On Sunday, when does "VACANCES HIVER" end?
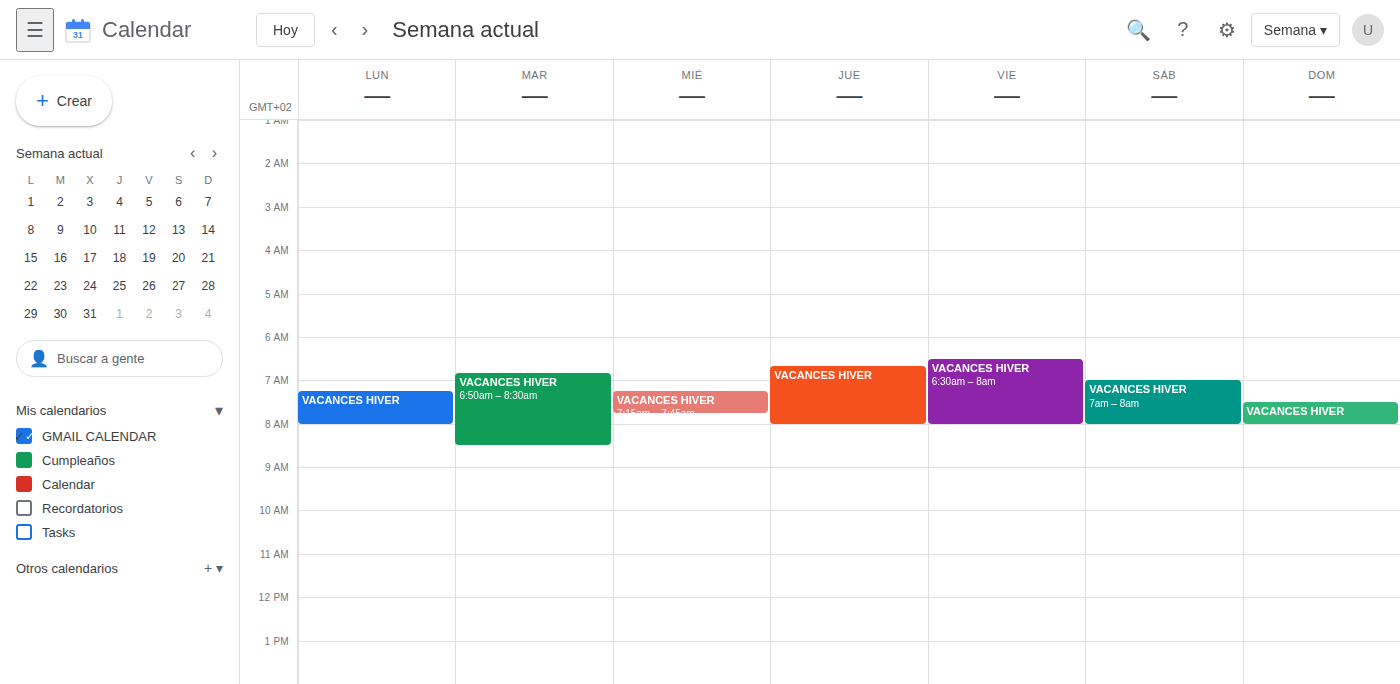
8:00 AM